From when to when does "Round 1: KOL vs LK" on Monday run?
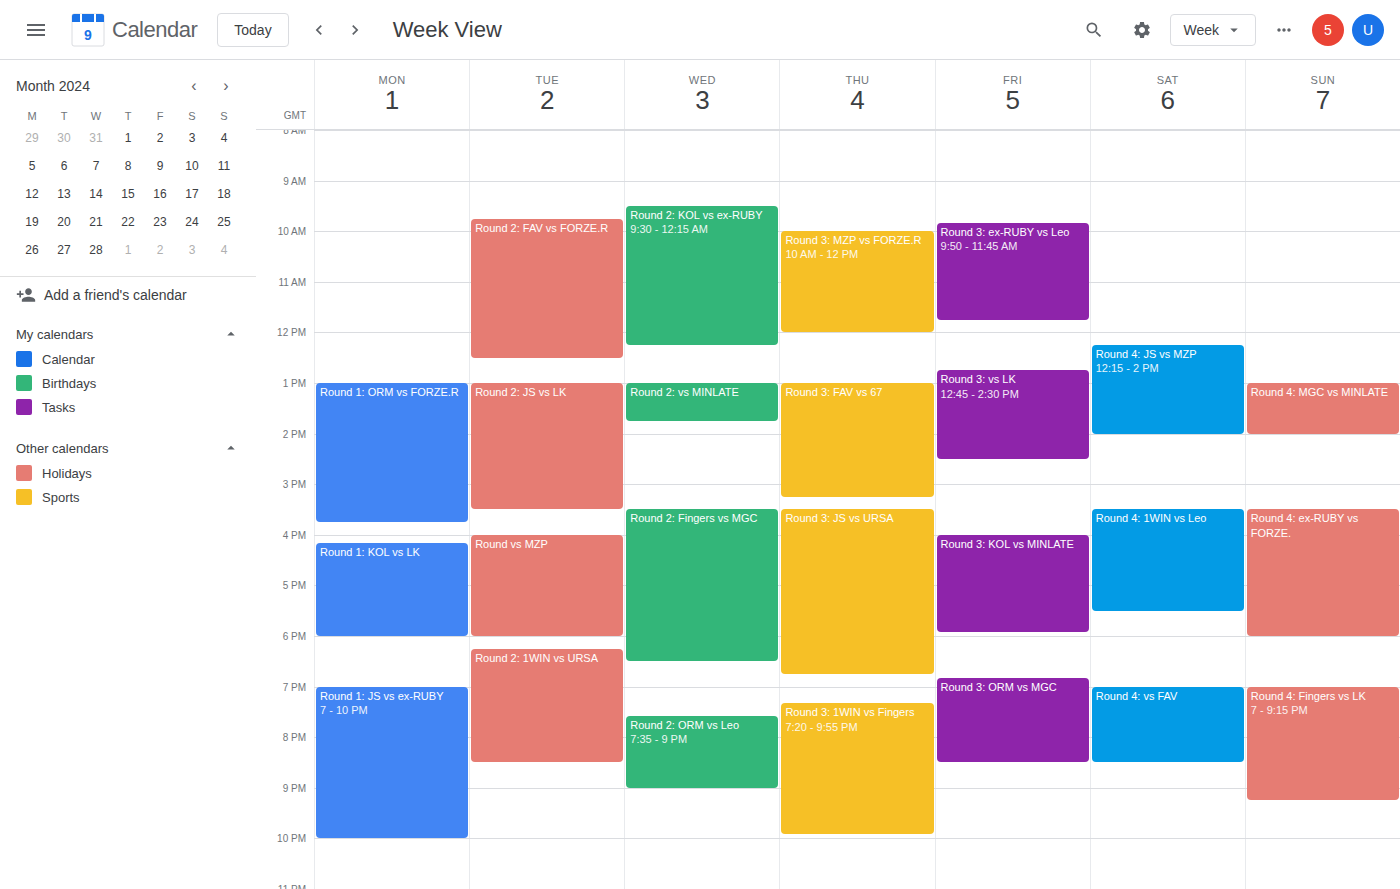
4:10 PM to 6:00 PM